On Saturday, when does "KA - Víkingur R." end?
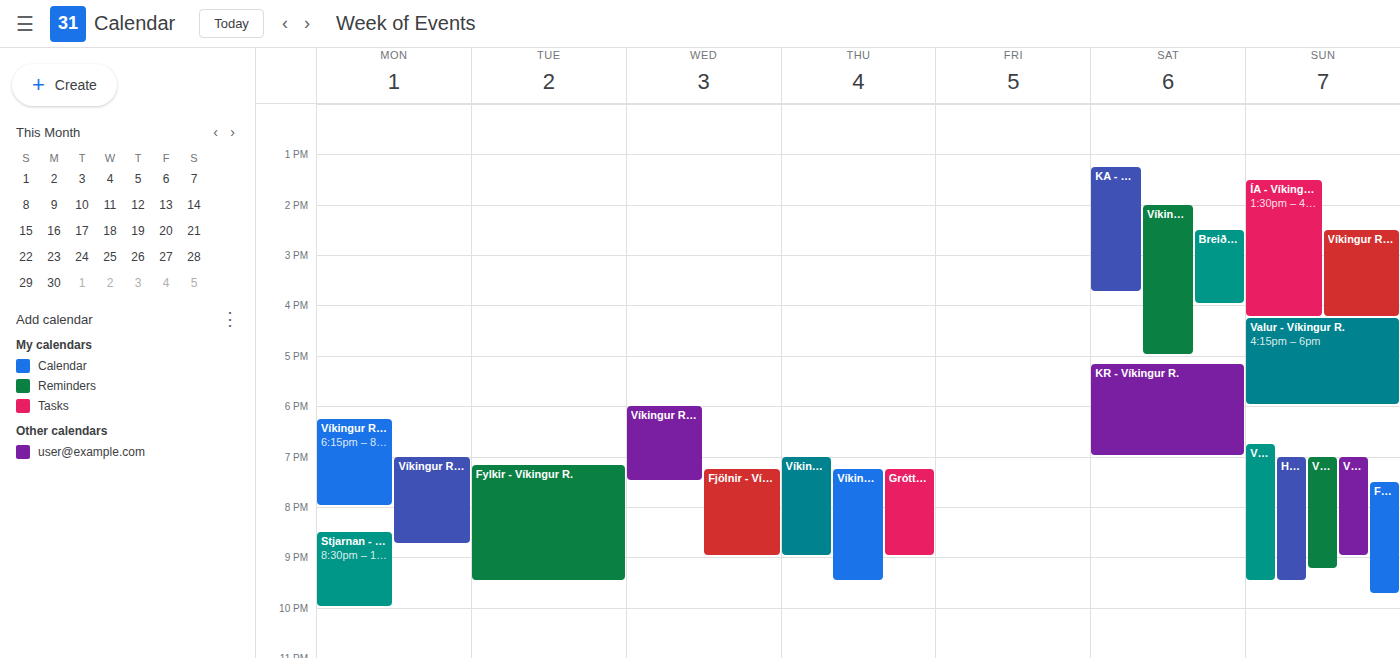
3:45 PM